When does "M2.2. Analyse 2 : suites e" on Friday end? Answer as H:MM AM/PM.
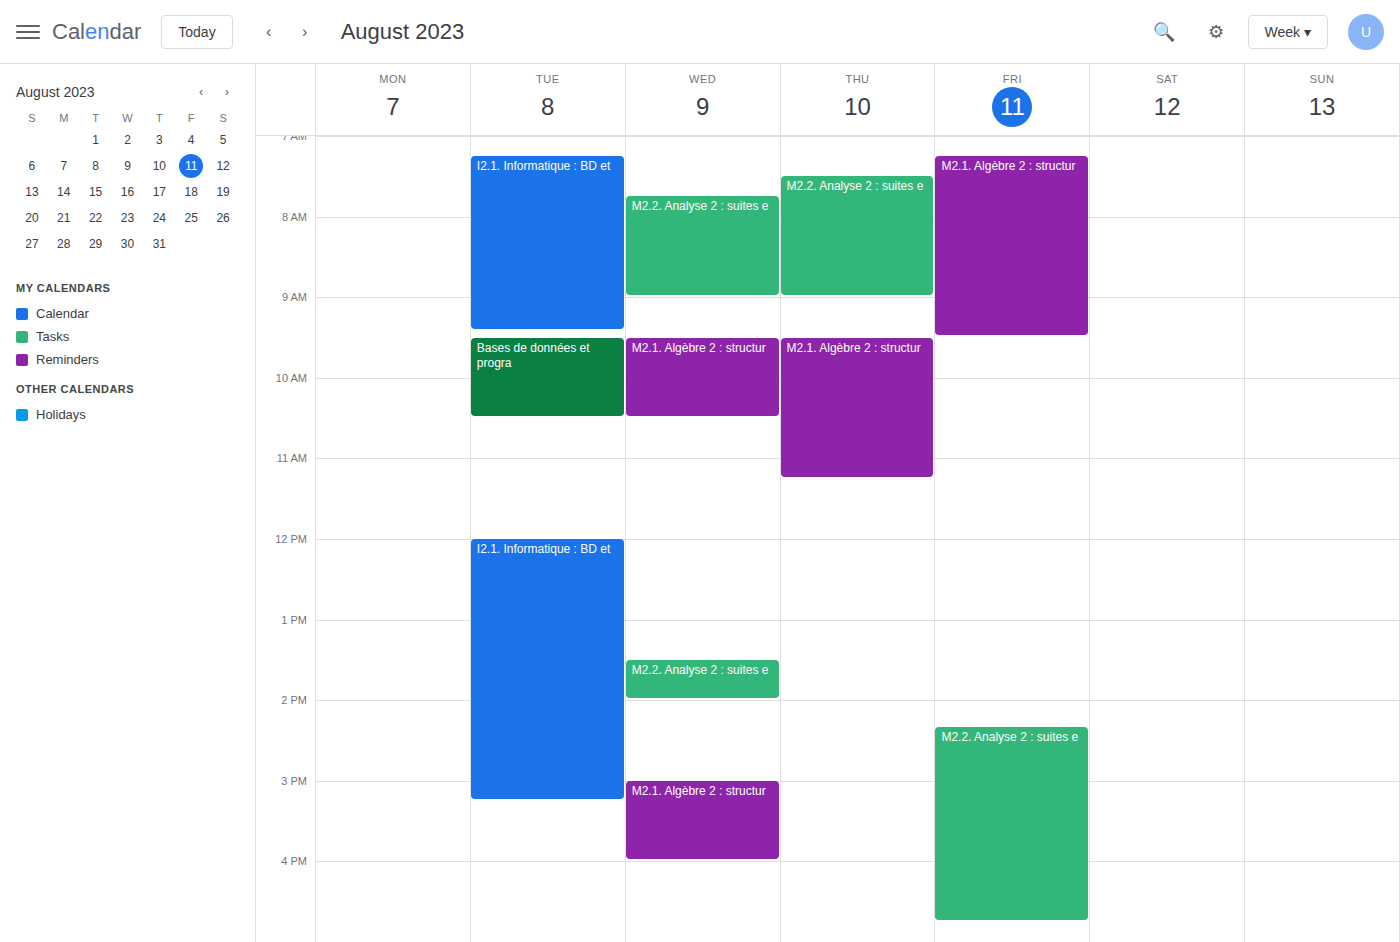
4:45 PM